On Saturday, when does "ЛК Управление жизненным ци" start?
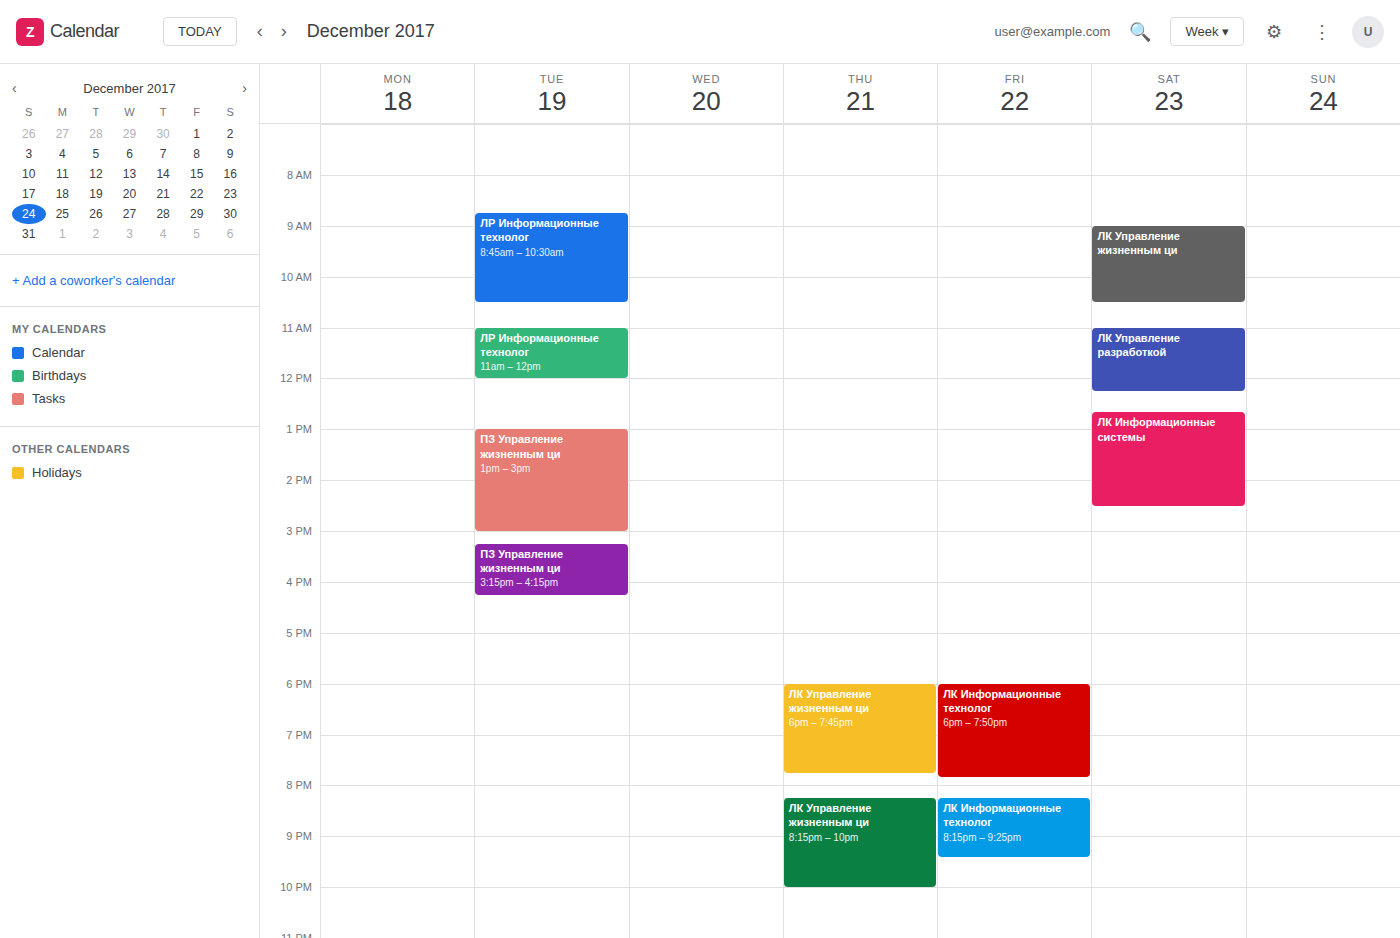
9:00 AM